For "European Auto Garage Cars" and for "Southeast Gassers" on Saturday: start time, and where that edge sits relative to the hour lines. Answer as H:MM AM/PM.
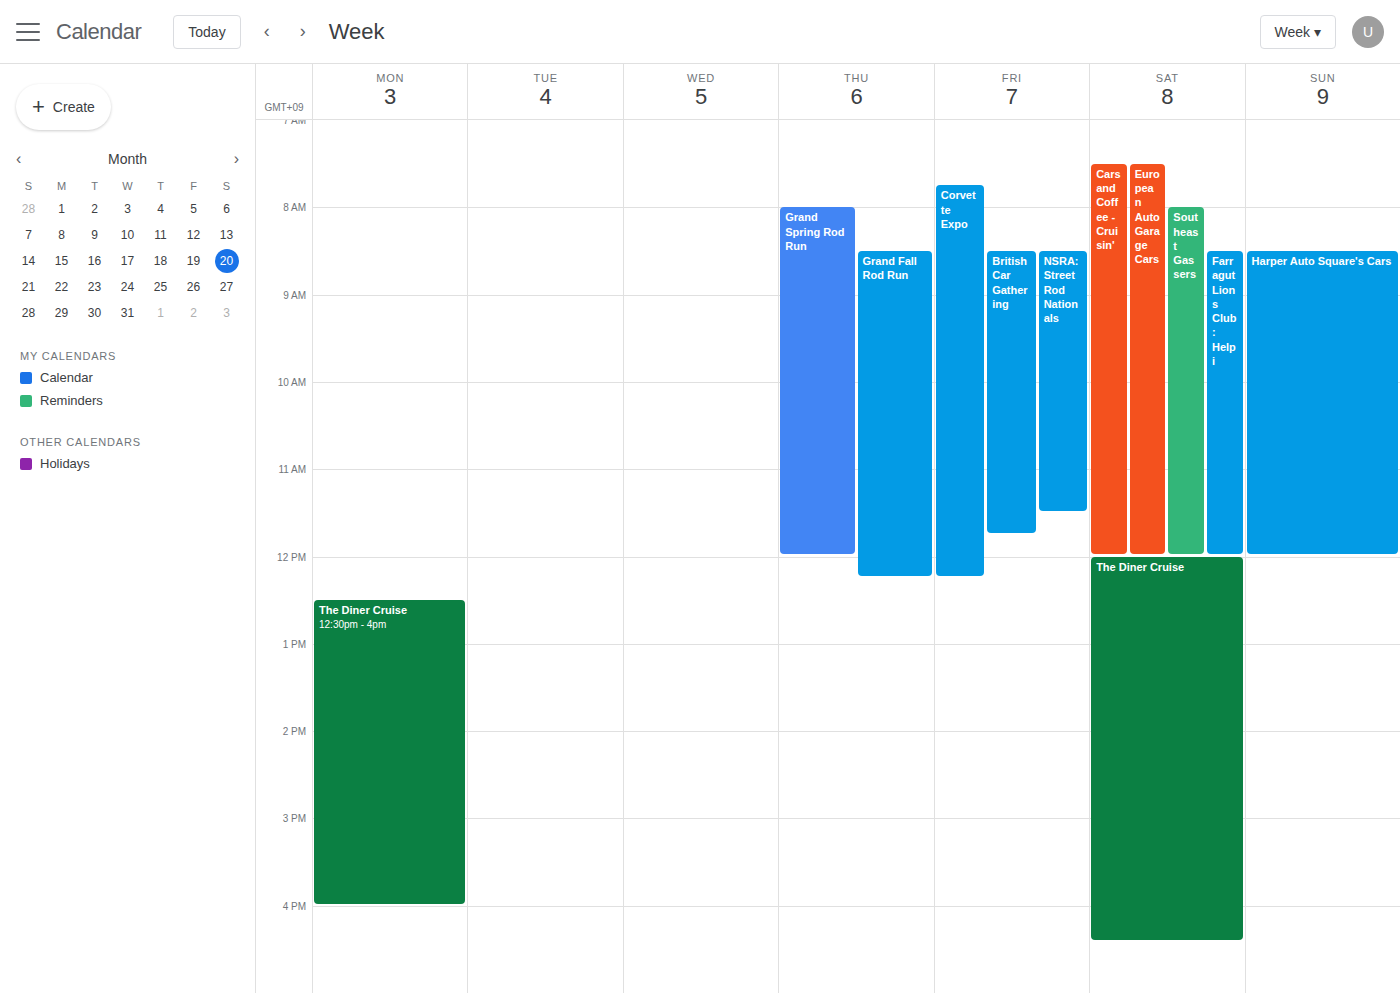
"European Auto Garage Cars": 7:30 AM, halfway between the 7 AM and 8 AM lines. "Southeast Gassers": 8:00 AM, exactly on the 8 AM line.